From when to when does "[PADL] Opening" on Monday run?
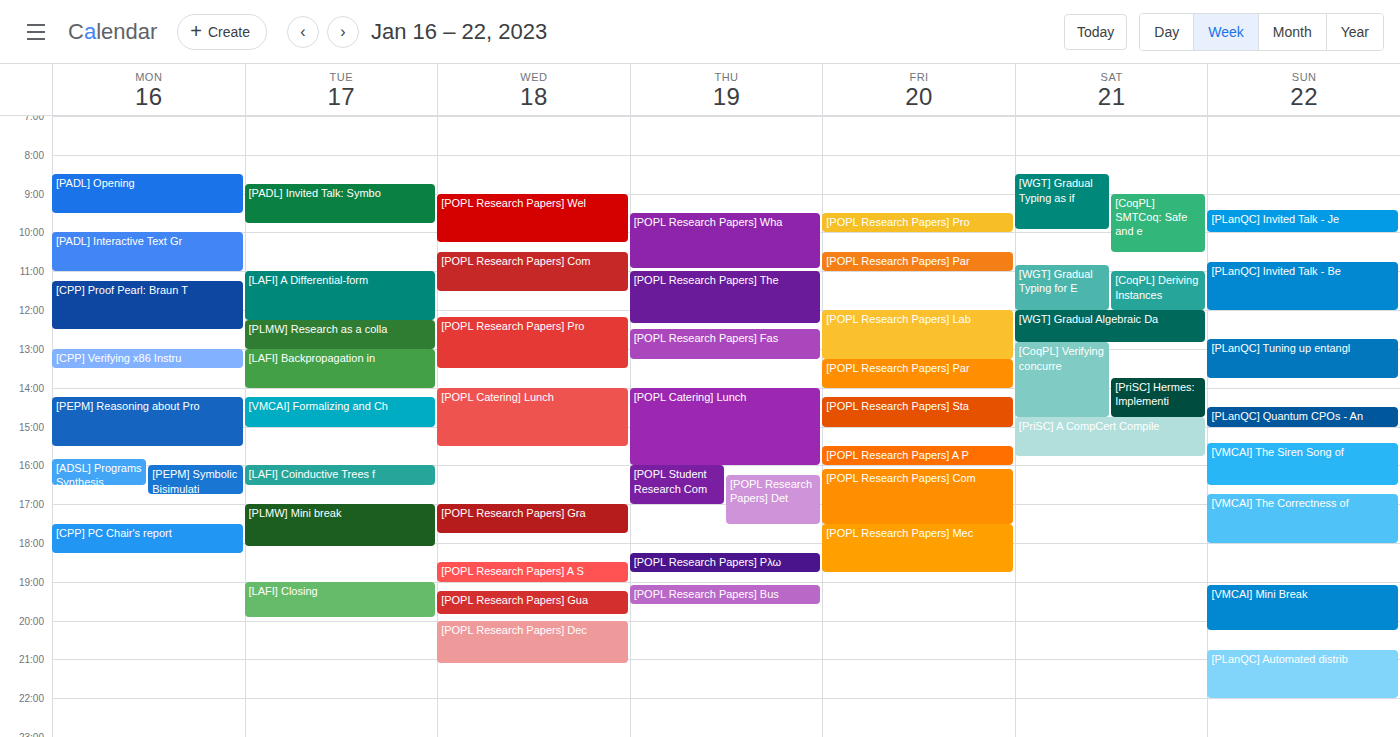
8:30 AM to 9:30 AM